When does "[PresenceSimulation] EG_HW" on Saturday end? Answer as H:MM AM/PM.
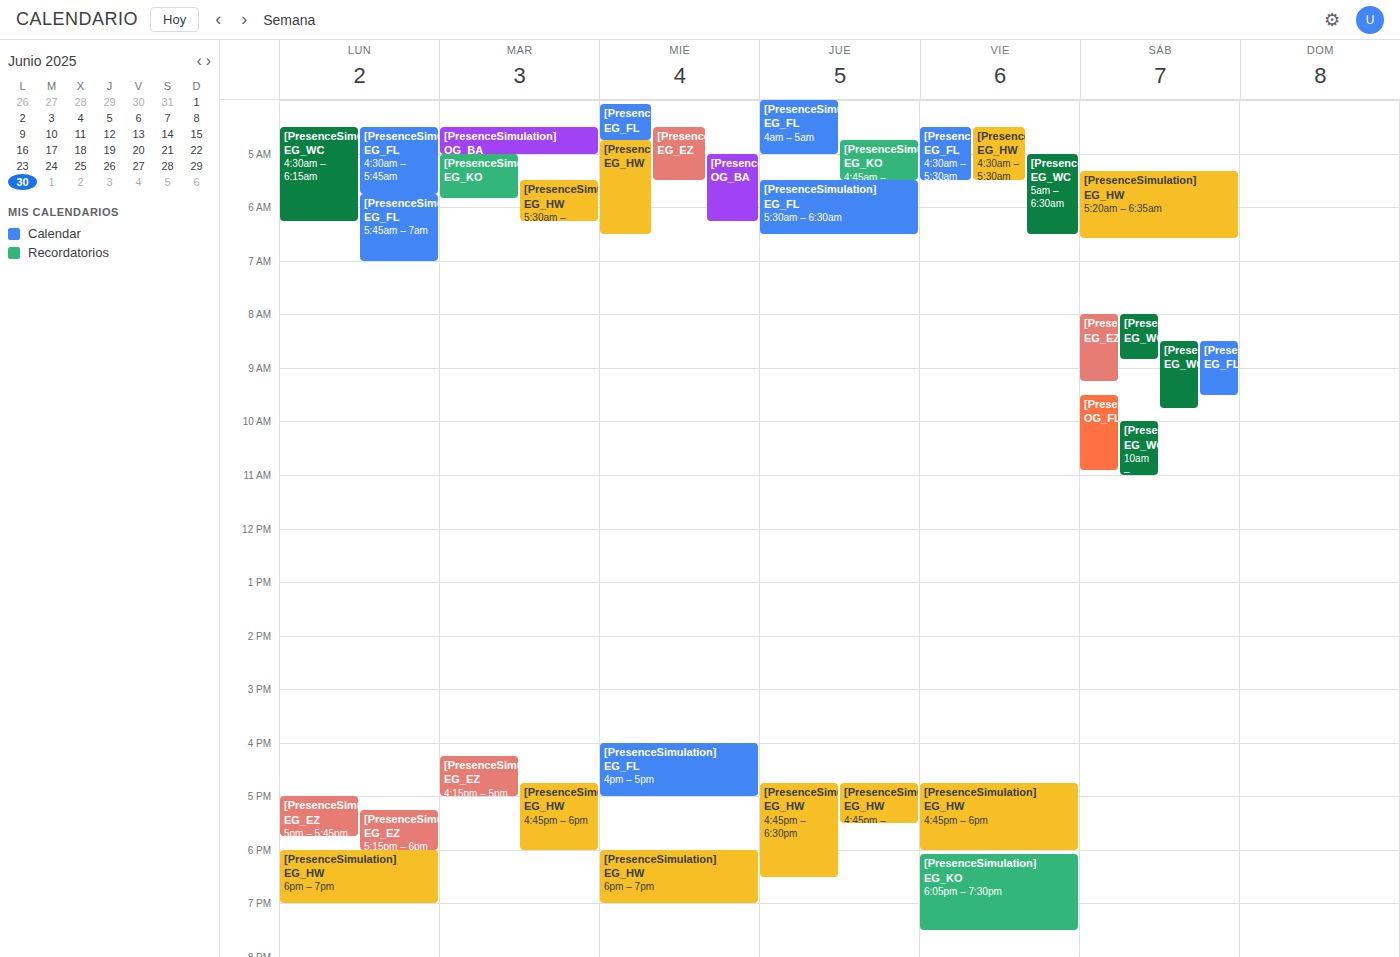
6:35 AM